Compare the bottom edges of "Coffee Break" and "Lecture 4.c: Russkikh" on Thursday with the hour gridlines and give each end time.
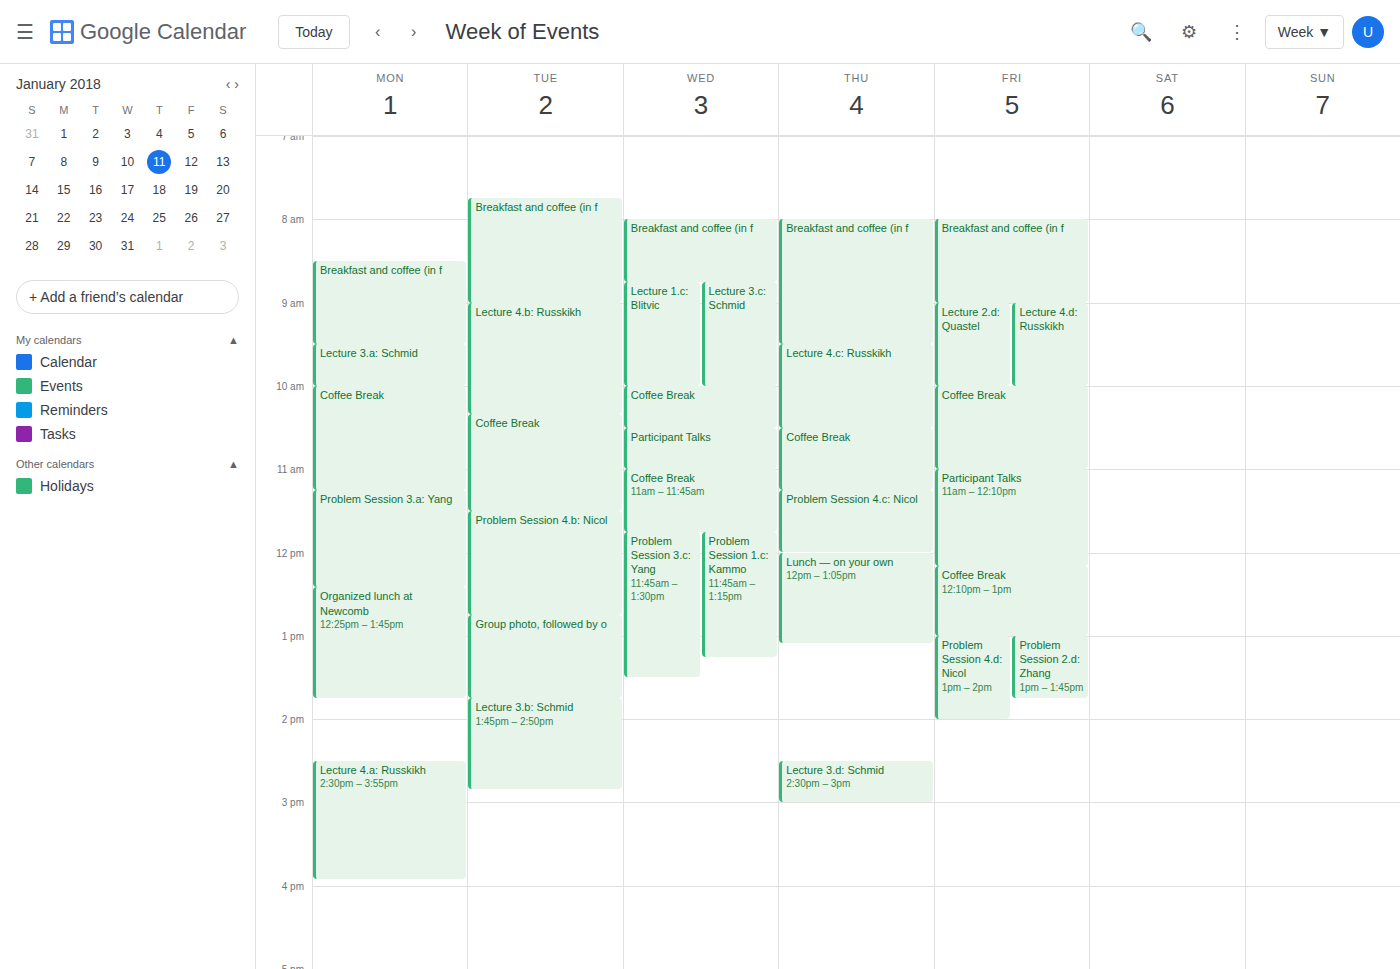
"Coffee Break": 11:15 AM, neither: a quarter of the way from the 11 AM line to the 12 PM line. "Lecture 4.c: Russkikh": 10:30 AM, halfway between the 10 AM and 11 AM lines.